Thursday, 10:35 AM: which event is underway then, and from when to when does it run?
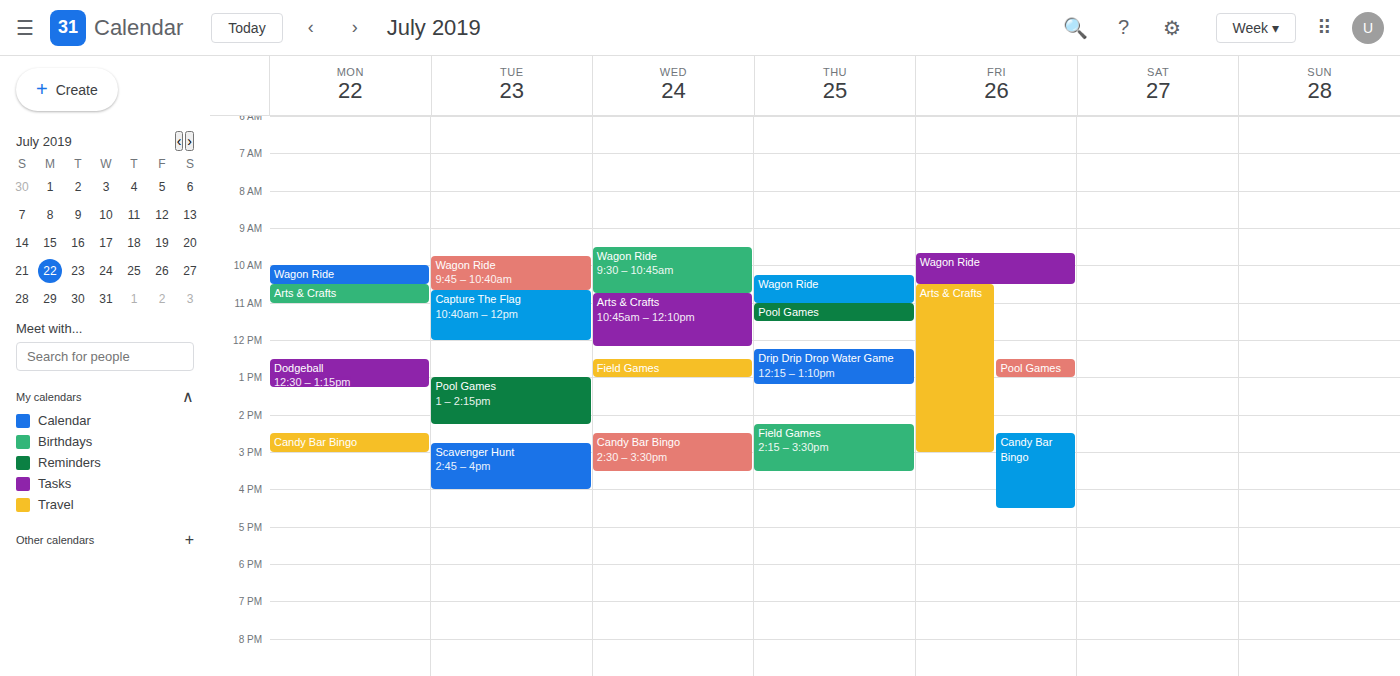
"Wagon Ride", 10:15 AM to 11:00 AM